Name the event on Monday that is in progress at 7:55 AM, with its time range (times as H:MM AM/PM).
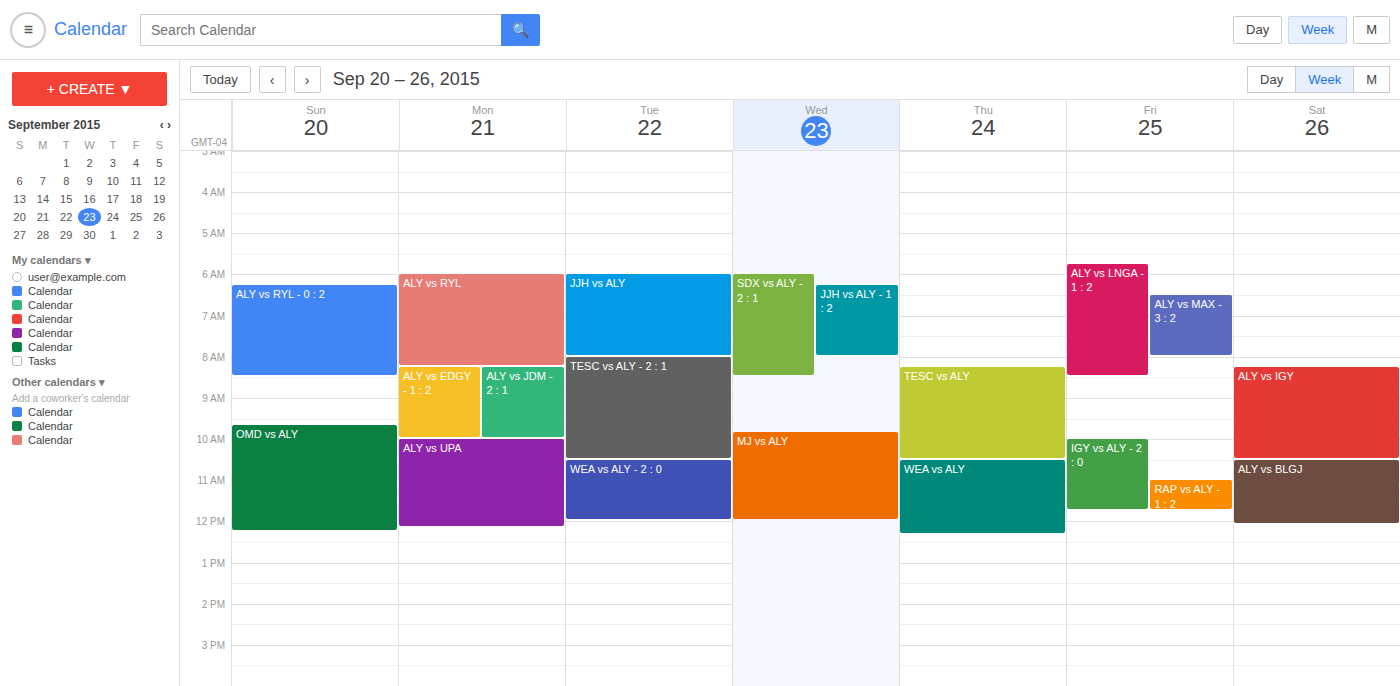
"ALY vs RYL", 6:00 AM to 8:15 AM